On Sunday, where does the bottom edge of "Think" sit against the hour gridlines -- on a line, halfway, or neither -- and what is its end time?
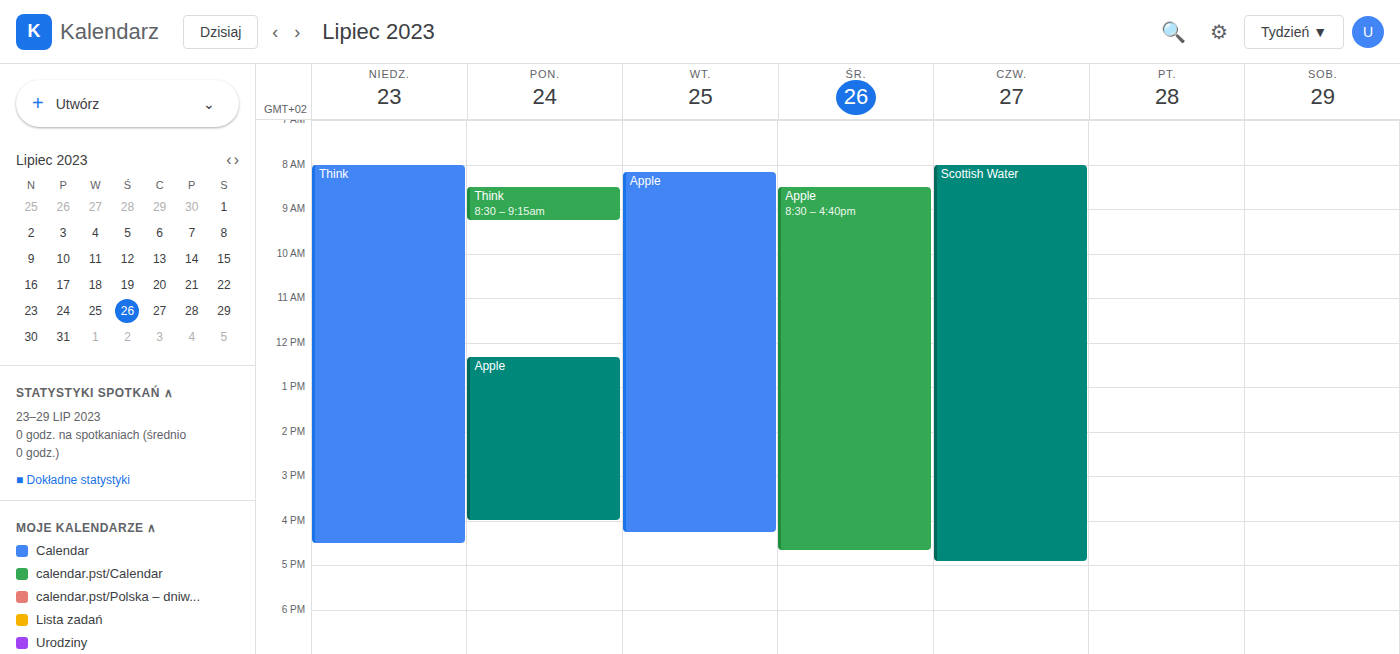
4:30 PM -- halfway between the 4 PM and 5 PM lines.